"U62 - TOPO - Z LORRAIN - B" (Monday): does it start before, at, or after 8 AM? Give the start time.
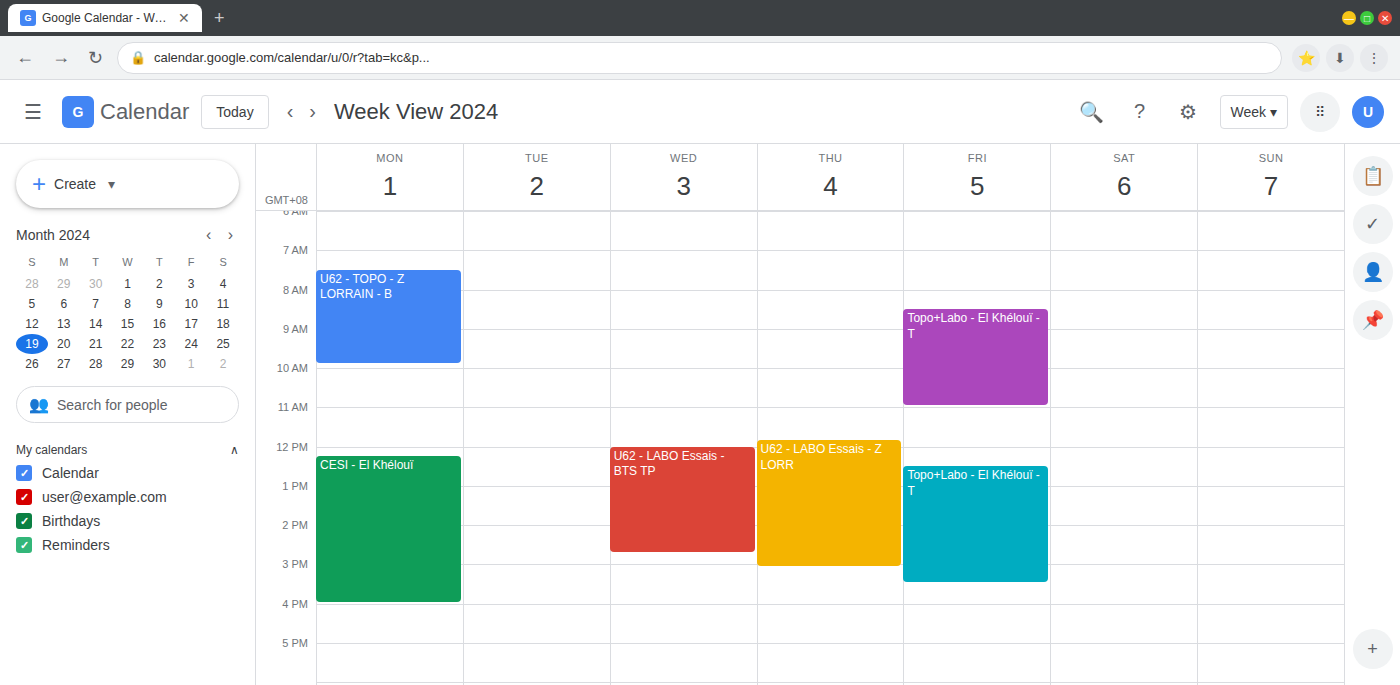
7:30 AM -- before 8 AM, 30 minutes above the 8 AM line.